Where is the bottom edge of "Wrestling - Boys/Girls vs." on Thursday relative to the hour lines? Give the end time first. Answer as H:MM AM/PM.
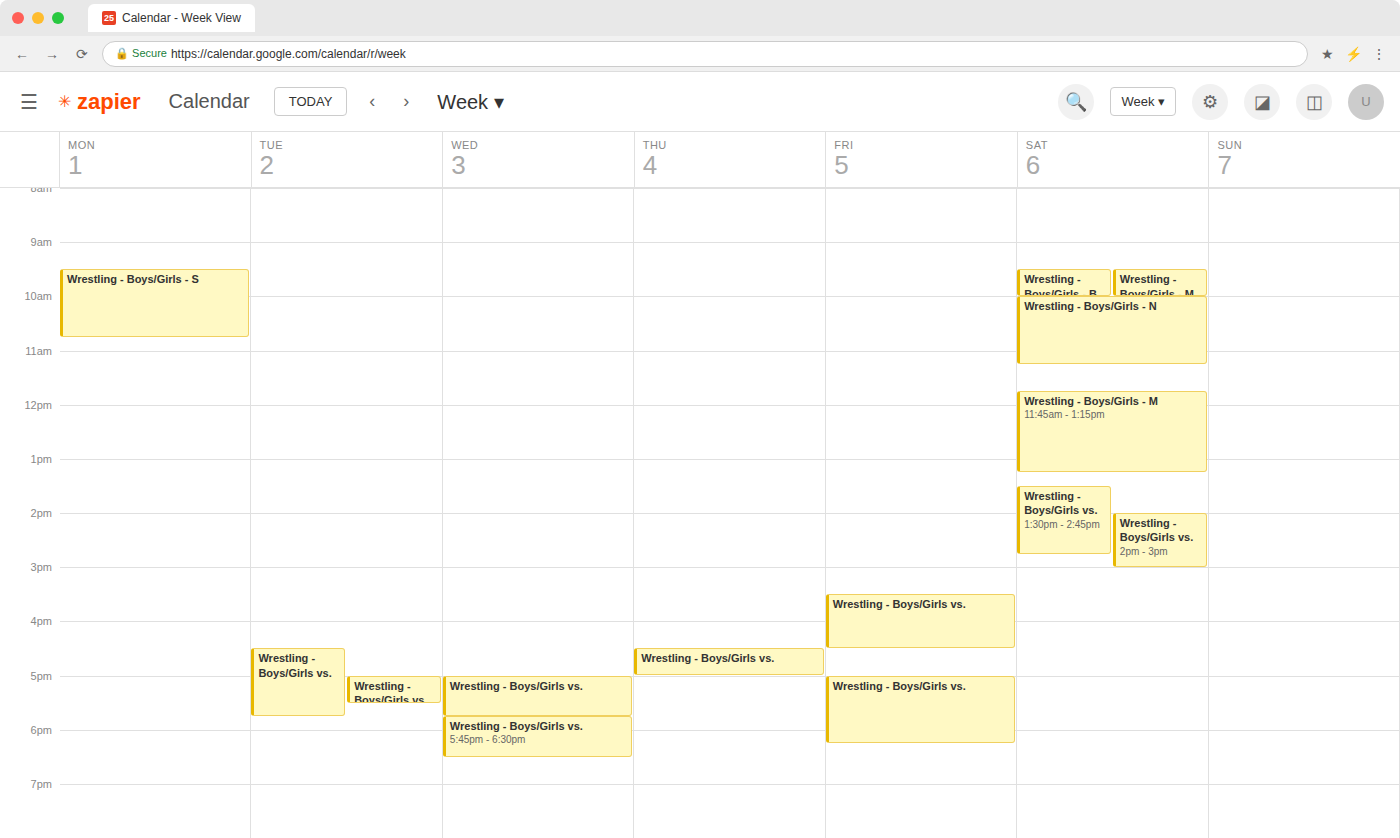
5:00 PM -- exactly on the 5 PM line.